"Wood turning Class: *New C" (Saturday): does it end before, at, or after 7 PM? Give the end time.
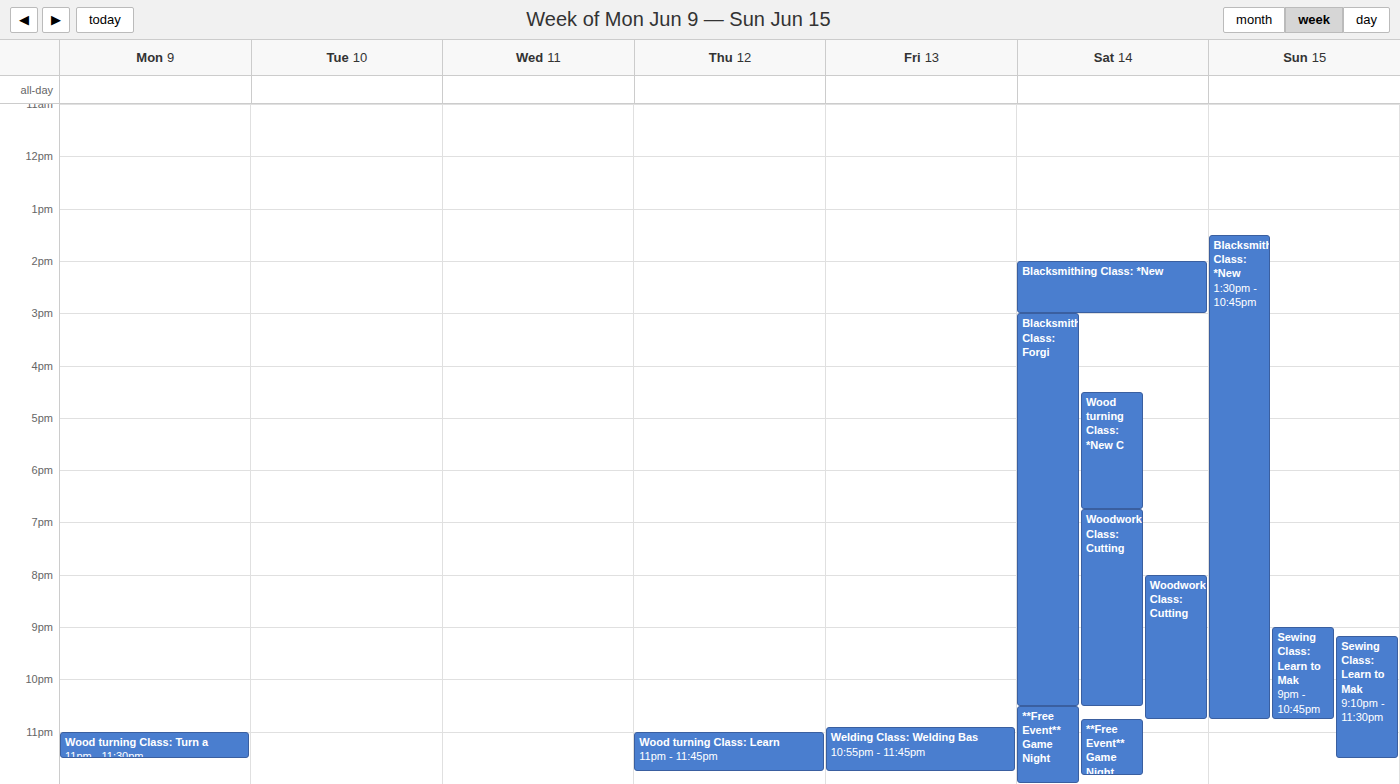
6:45 PM -- before 7 PM, 15 minutes above the 7 PM line.